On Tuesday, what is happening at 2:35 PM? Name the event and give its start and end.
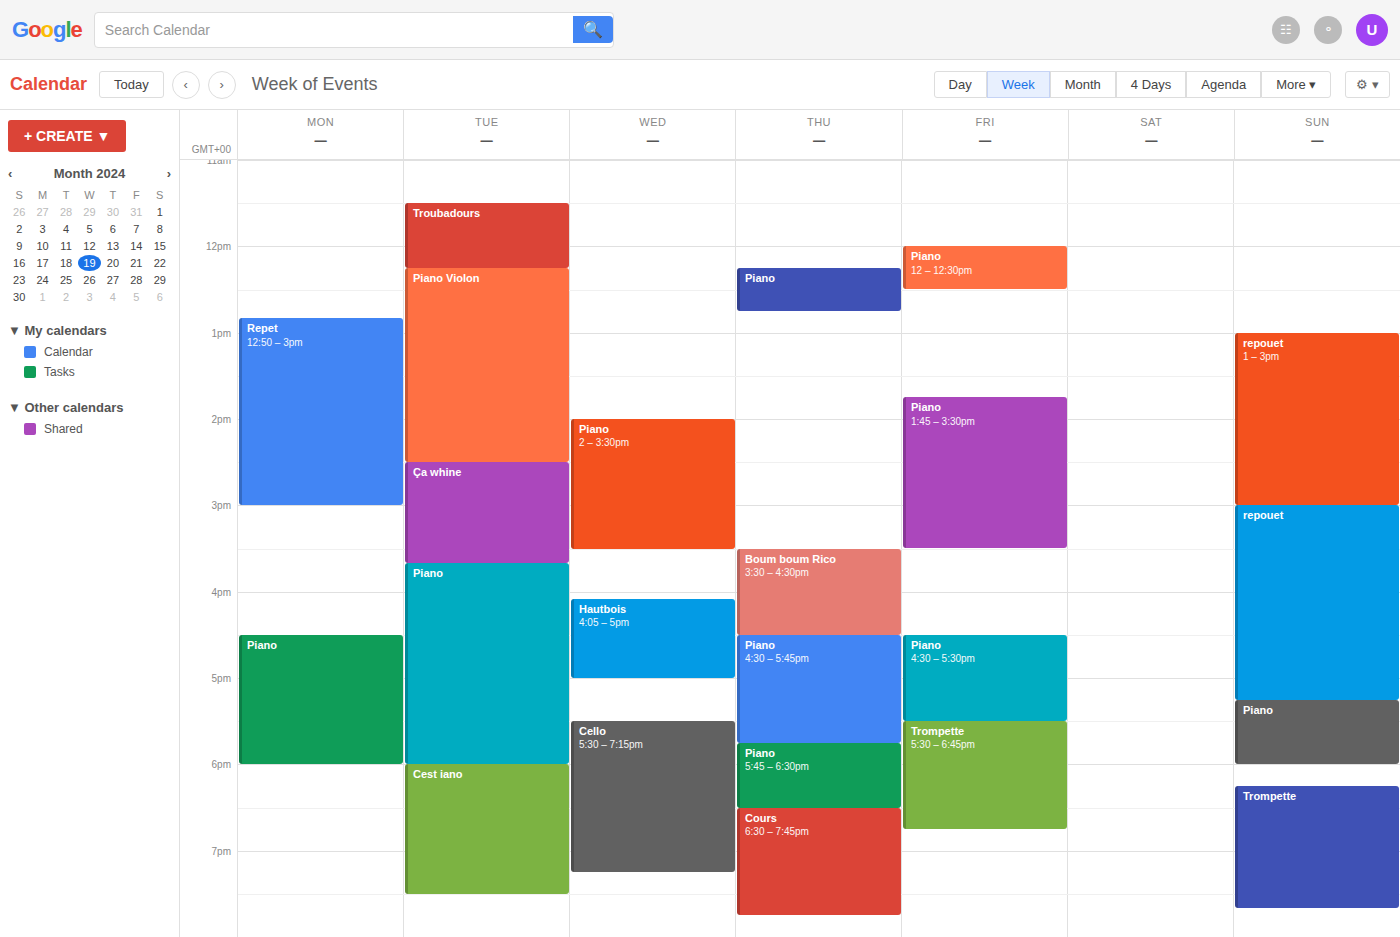
"Ça whine", 2:30 PM to 3:40 PM